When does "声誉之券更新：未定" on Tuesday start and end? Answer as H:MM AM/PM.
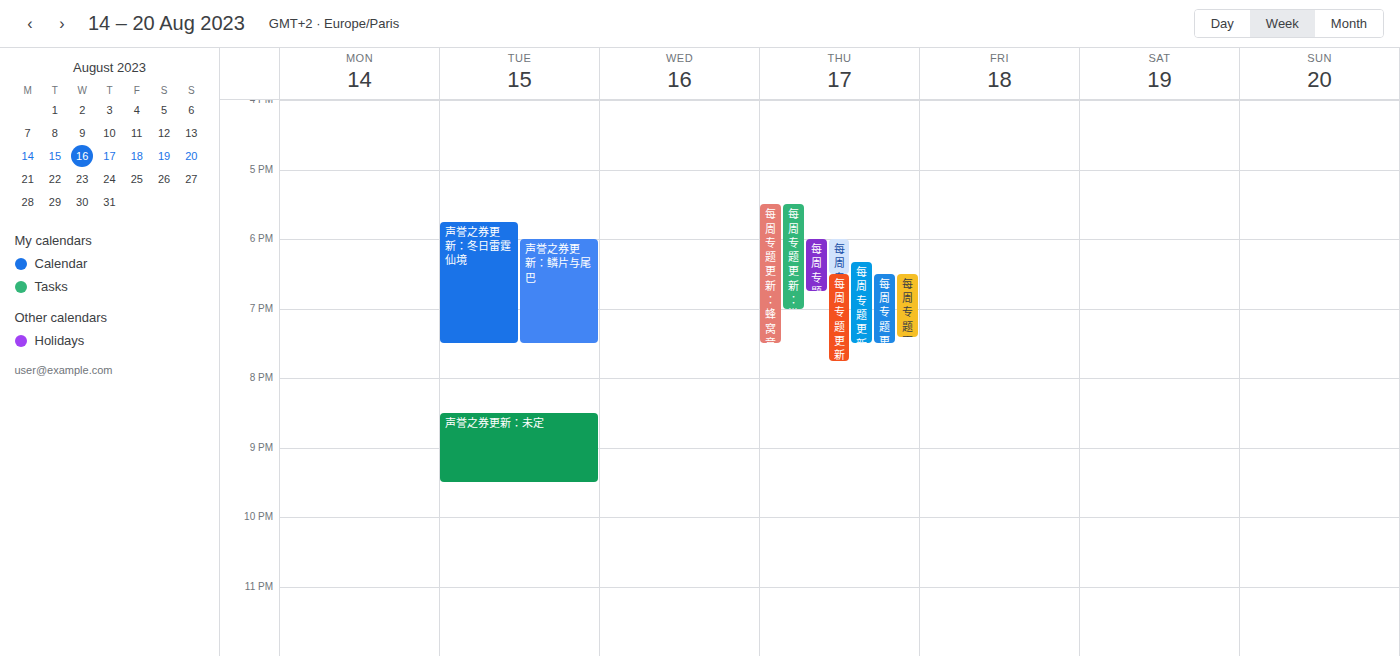
8:30 PM to 9:30 PM